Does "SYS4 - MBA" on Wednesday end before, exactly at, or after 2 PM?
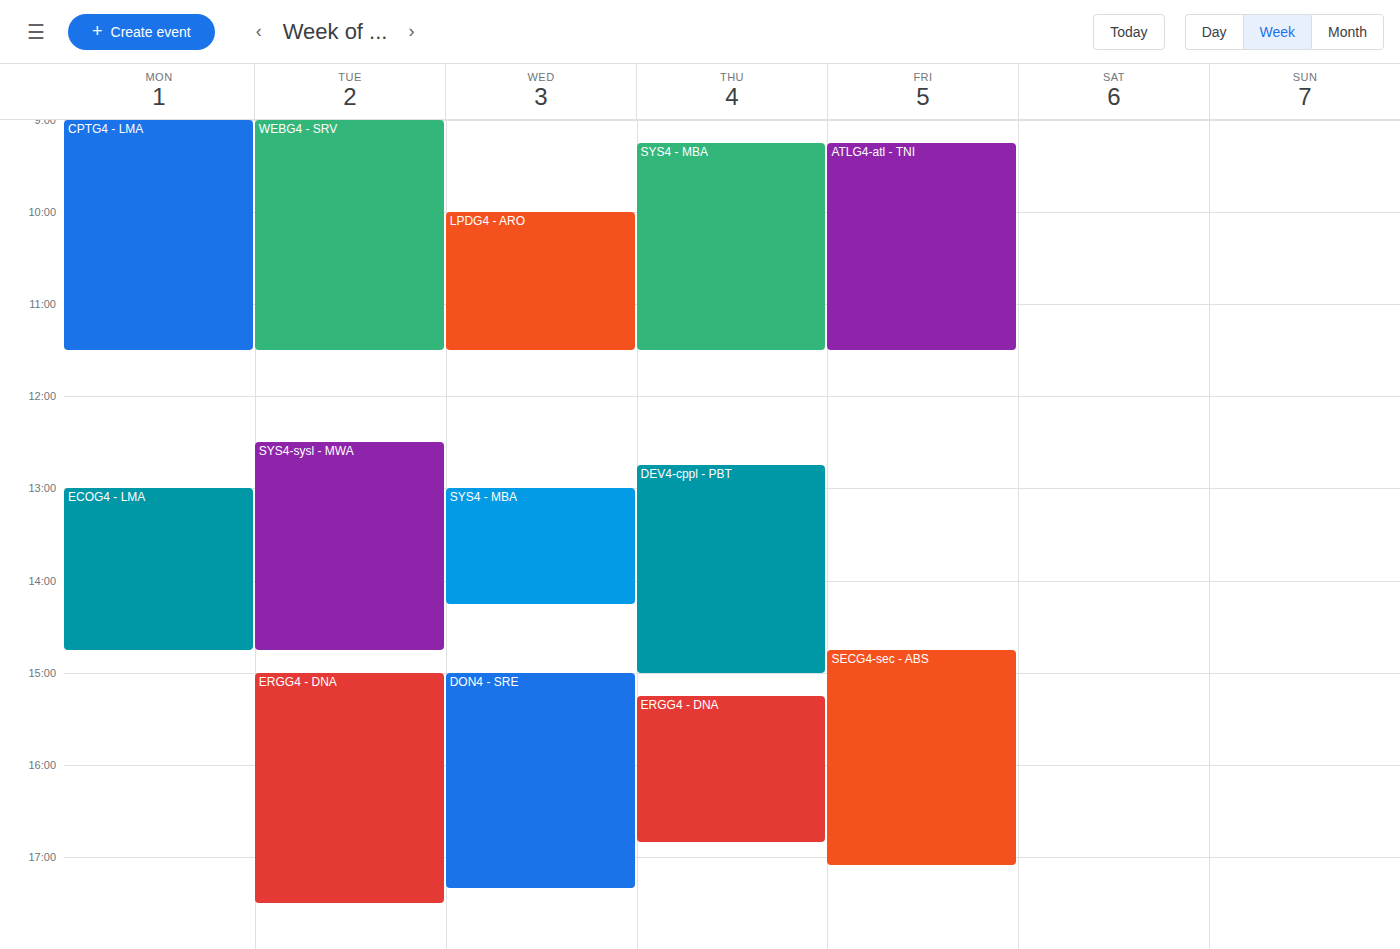
2:15 PM -- after 2 PM, 15 minutes below the 2 PM line.